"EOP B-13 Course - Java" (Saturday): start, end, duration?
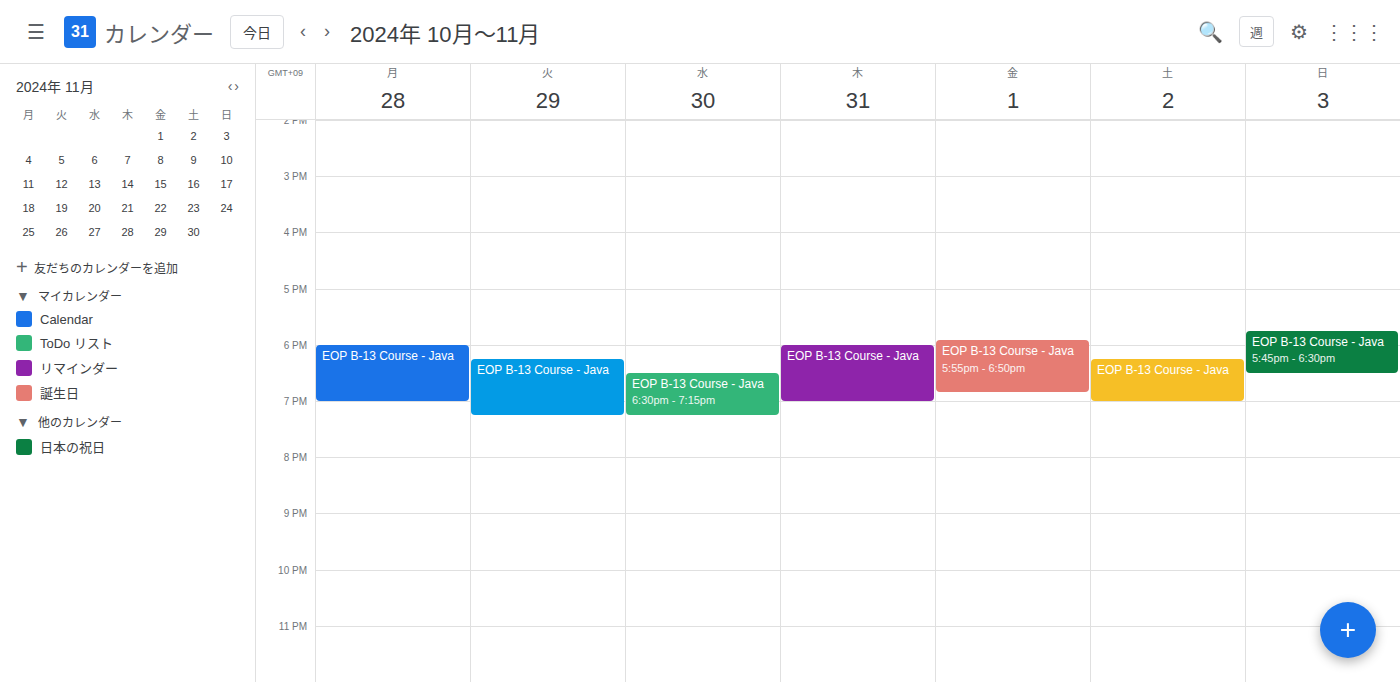
18:15 to 19:00, 45 minutes